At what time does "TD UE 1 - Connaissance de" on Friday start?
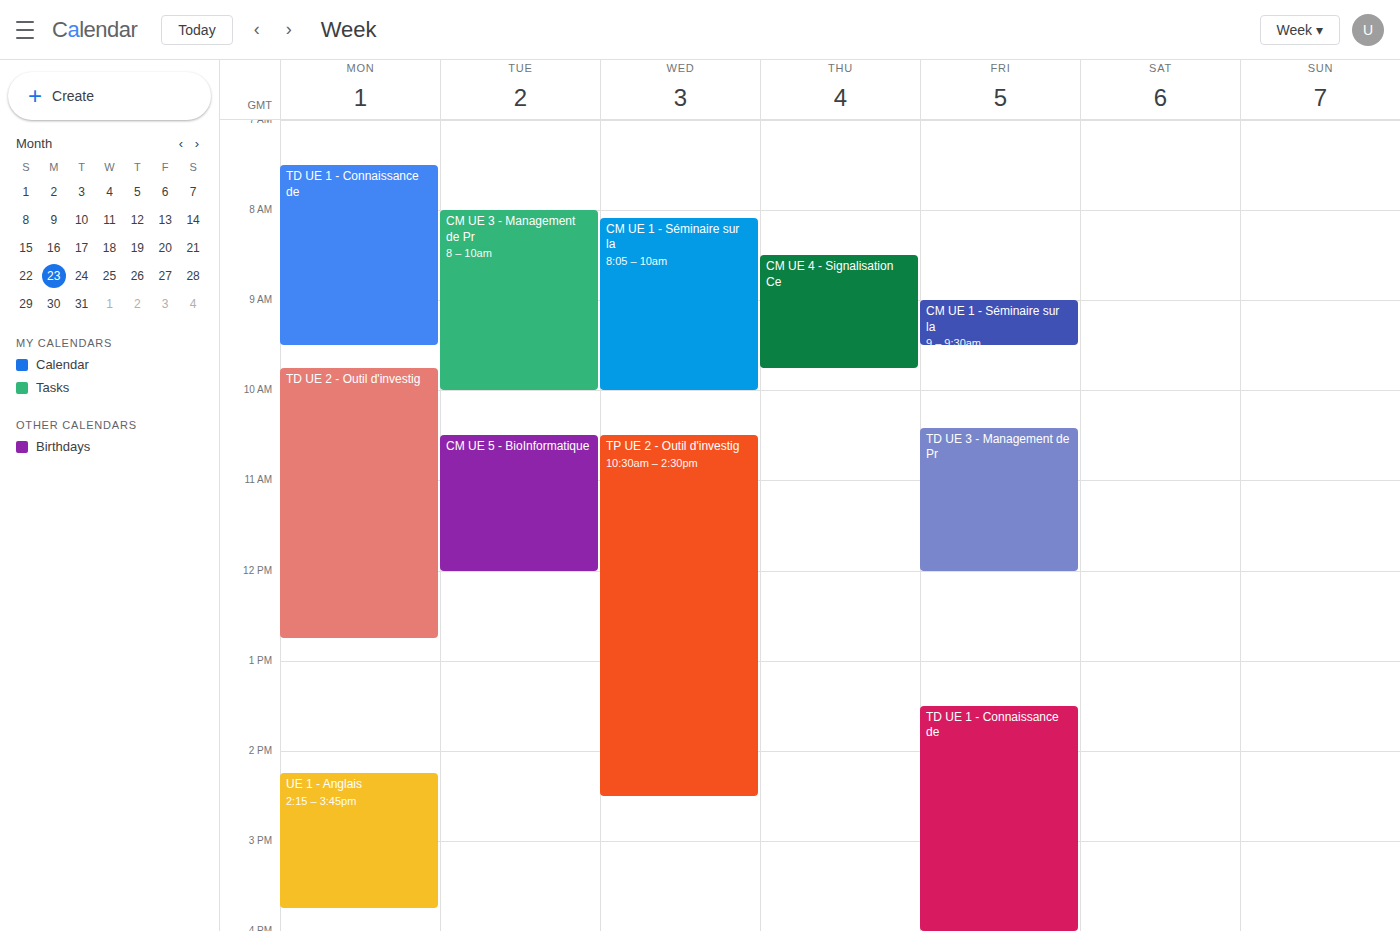
1:30 PM